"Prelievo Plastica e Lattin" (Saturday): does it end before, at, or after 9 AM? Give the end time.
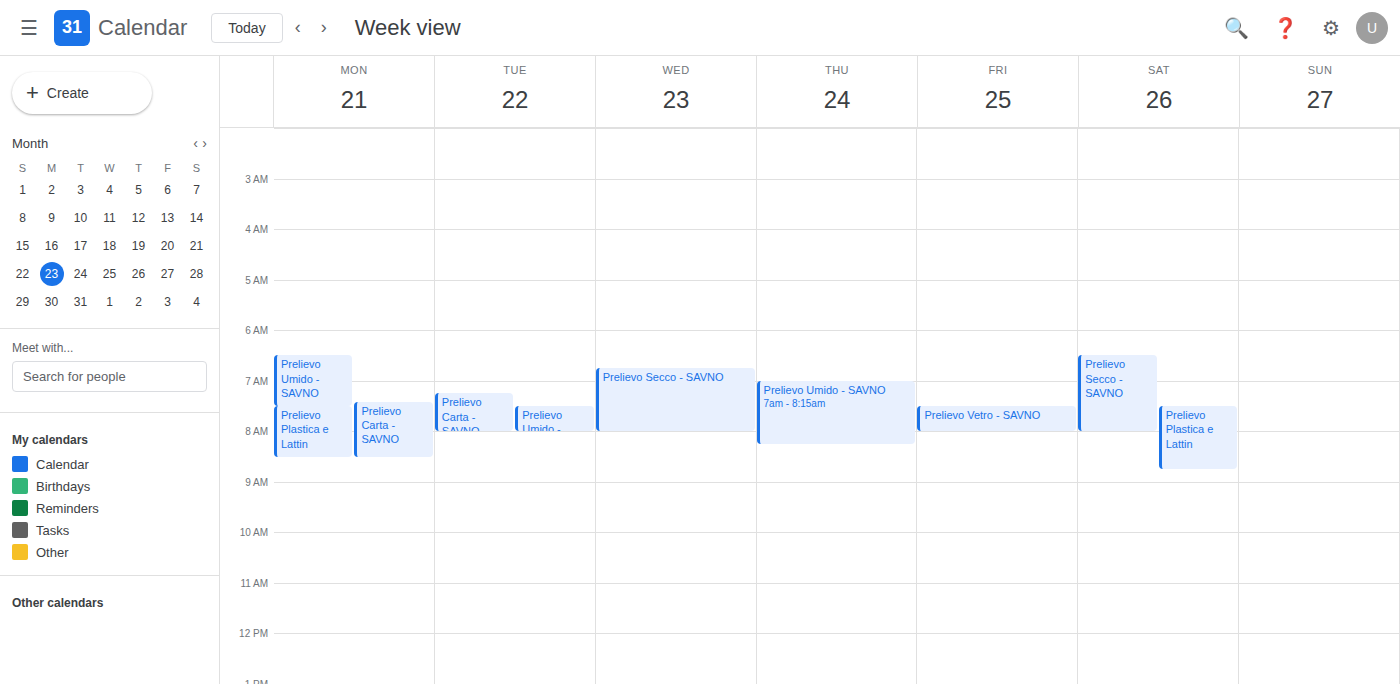
8:45 AM -- before 9 AM, 15 minutes above the 9 AM line.